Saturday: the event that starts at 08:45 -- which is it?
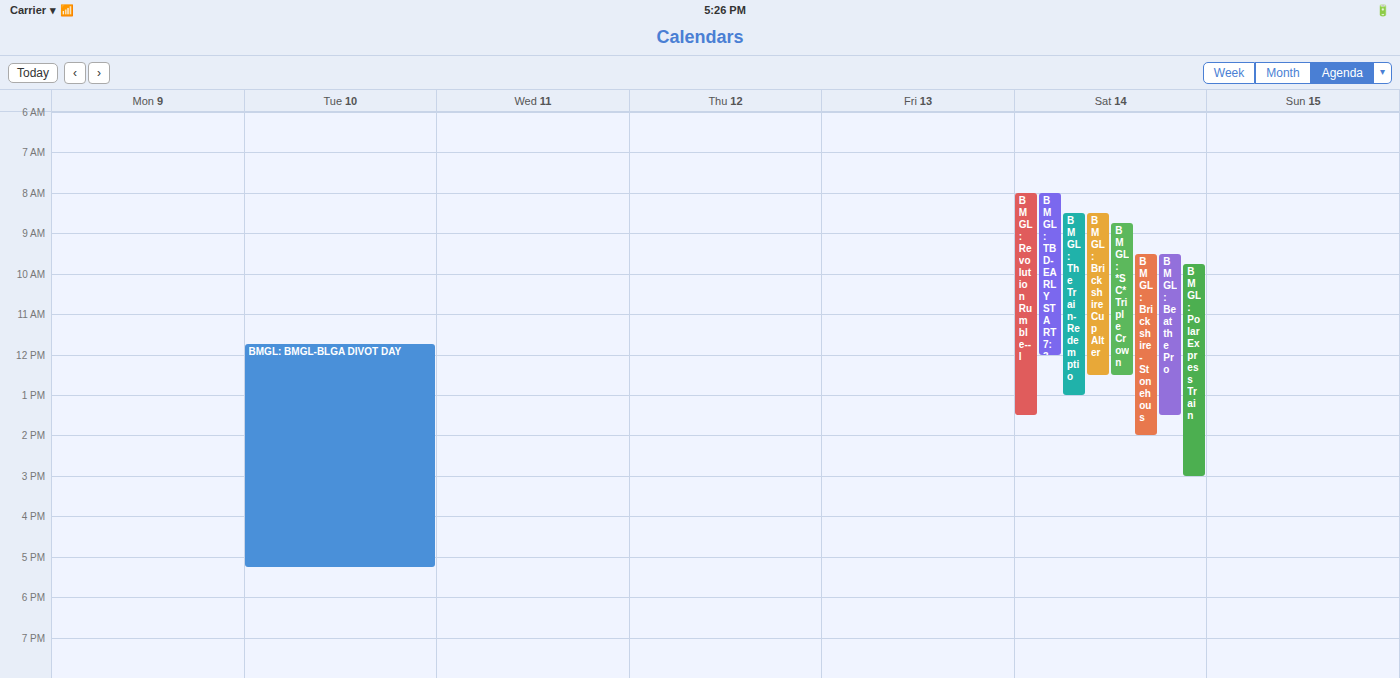
"BMGL: *SC* Triple Crown"